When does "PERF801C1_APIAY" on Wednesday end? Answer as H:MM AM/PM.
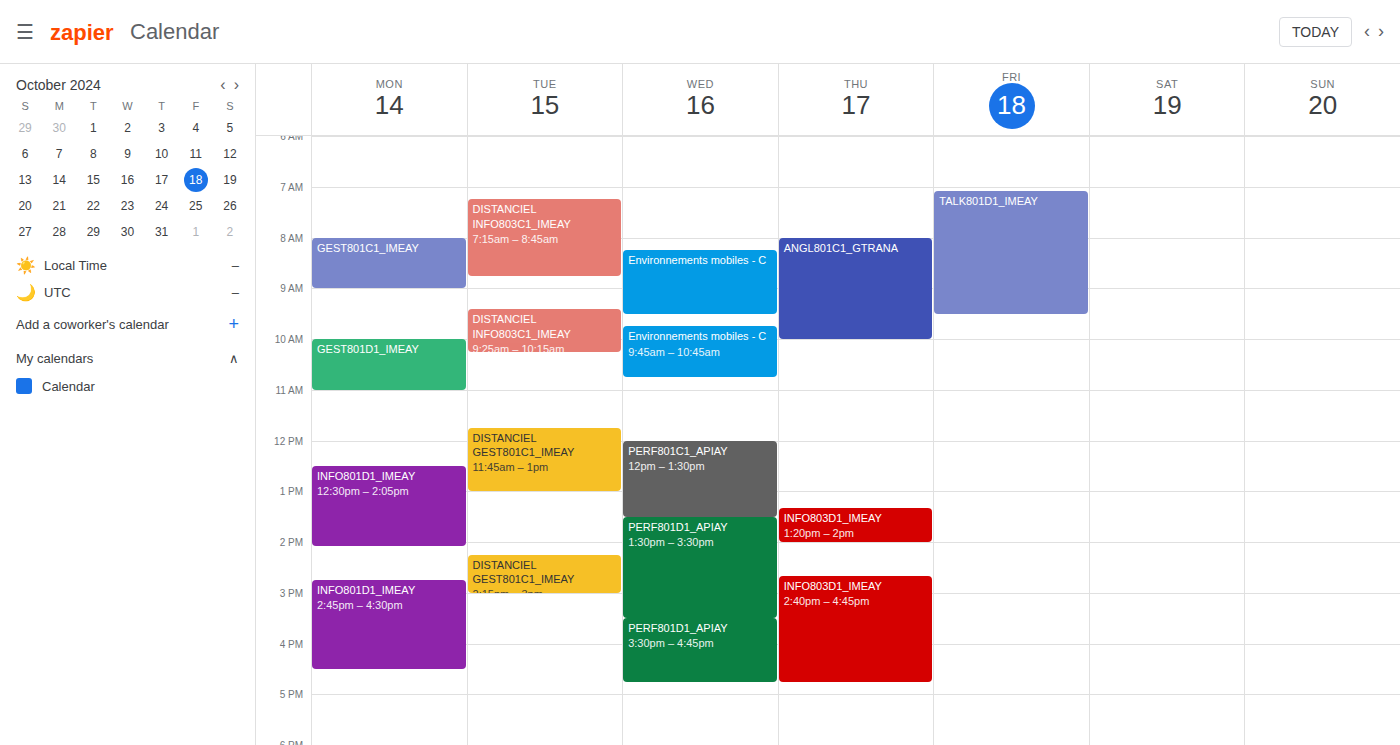
1:30 PM